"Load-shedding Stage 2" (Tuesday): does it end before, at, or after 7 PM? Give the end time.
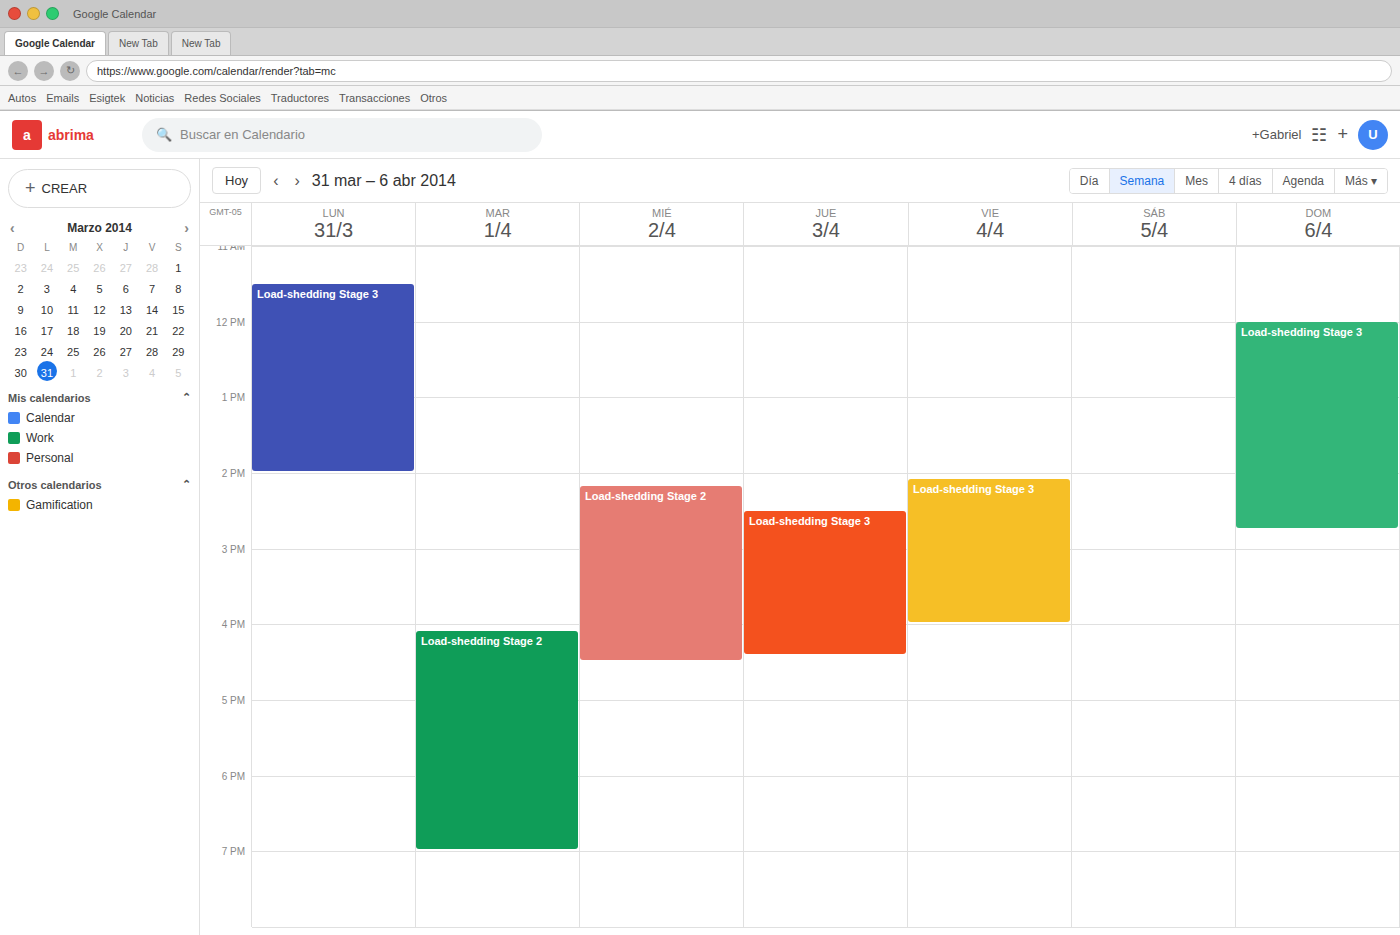
7:00 PM -- exactly at 7 PM, on the 7 PM line.